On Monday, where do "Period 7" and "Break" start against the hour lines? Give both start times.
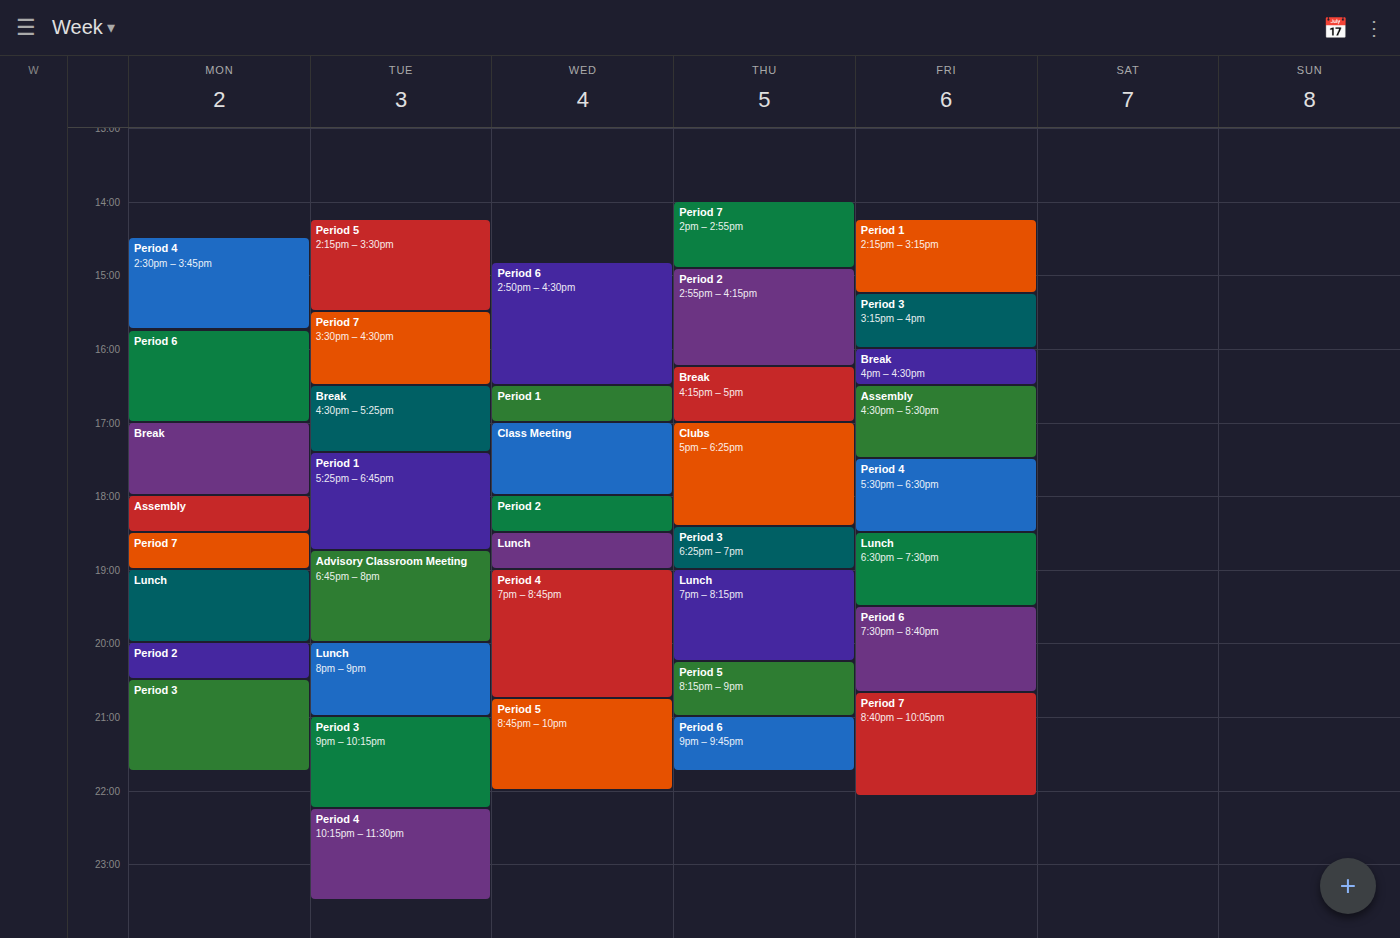
"Period 7": 18:30, halfway between the 18:00 and 19:00 lines. "Break": 17:00, exactly on the 17:00 line.